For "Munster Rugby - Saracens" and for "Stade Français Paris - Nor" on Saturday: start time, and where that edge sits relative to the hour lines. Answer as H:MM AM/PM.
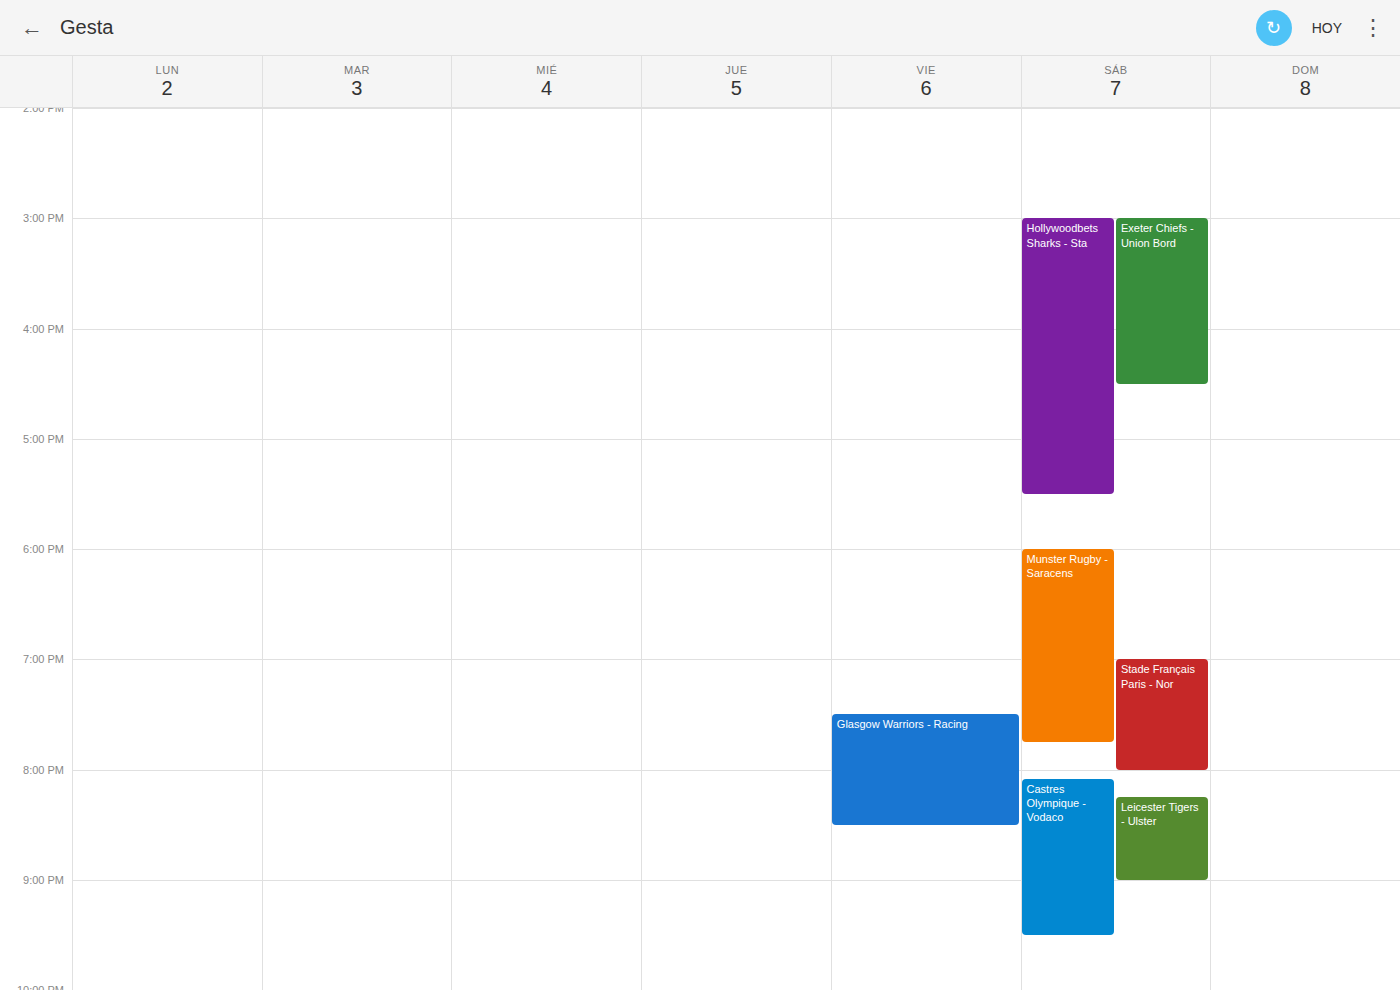
"Munster Rugby - Saracens": 6:00 PM, exactly on the 6 PM line. "Stade Français Paris - Nor": 7:00 PM, exactly on the 7 PM line.